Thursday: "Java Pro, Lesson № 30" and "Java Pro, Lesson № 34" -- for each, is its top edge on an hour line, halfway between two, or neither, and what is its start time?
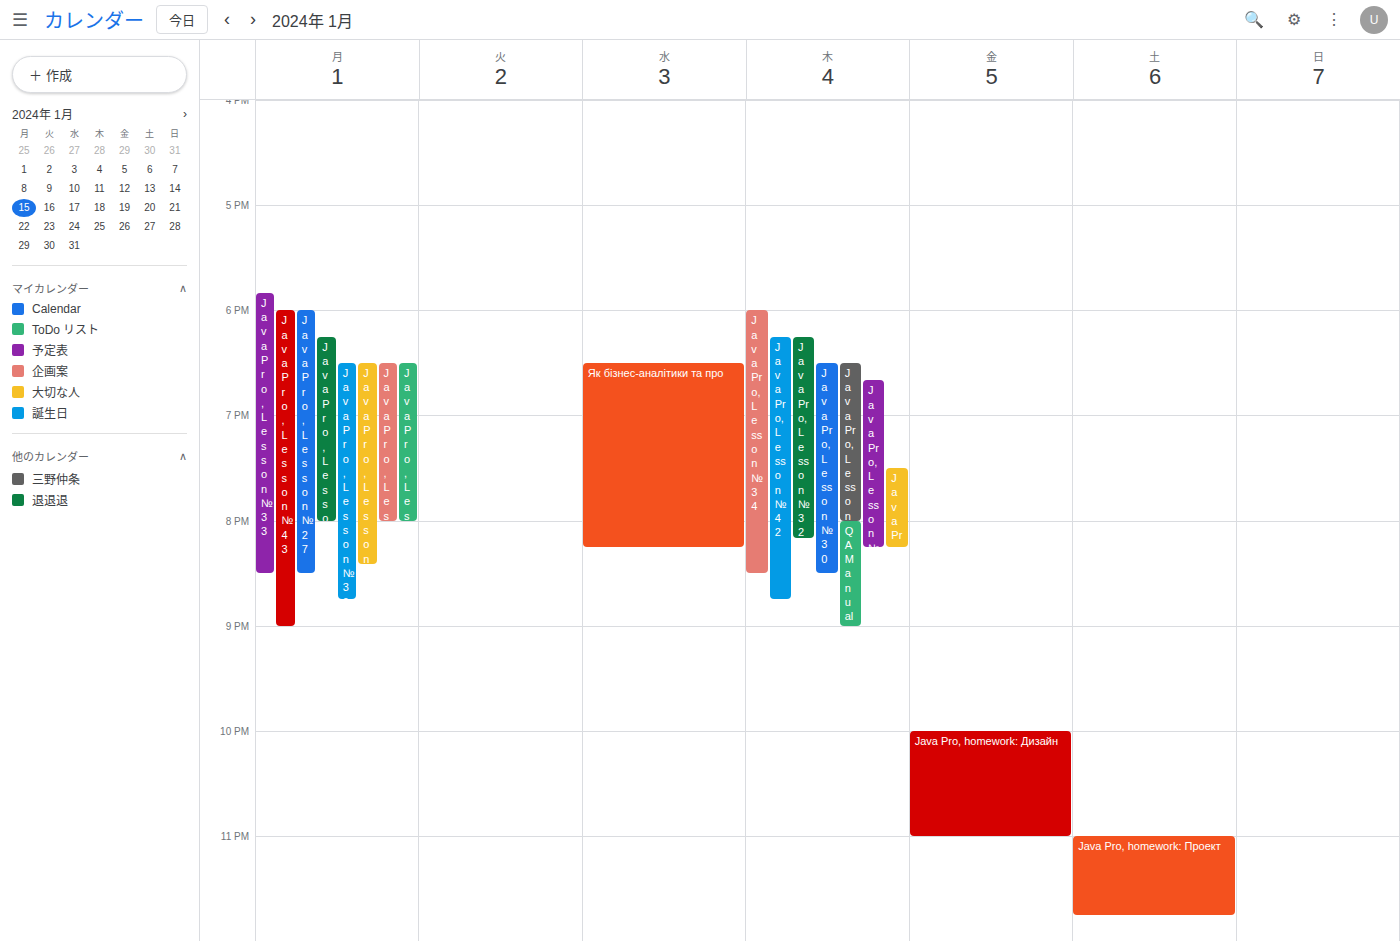
"Java Pro, Lesson № 30": 6:30 PM, halfway between the 6 PM and 7 PM lines. "Java Pro, Lesson № 34": 6:00 PM, exactly on the 6 PM line.